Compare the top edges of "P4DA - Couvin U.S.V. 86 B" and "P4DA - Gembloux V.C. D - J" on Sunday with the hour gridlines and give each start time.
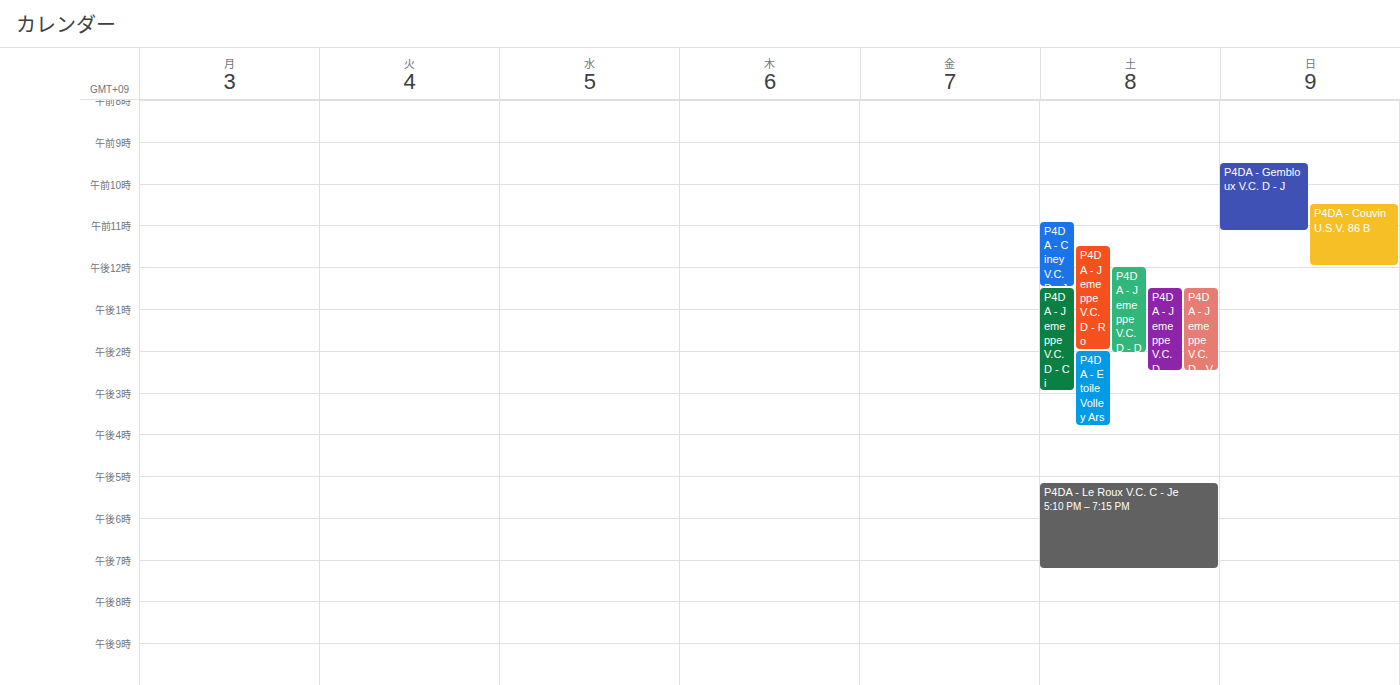
"P4DA - Couvin U.S.V. 86 B": 10:30 AM, halfway between the 10 AM and 11 AM lines. "P4DA - Gembloux V.C. D - J": 9:30 AM, halfway between the 9 AM and 10 AM lines.